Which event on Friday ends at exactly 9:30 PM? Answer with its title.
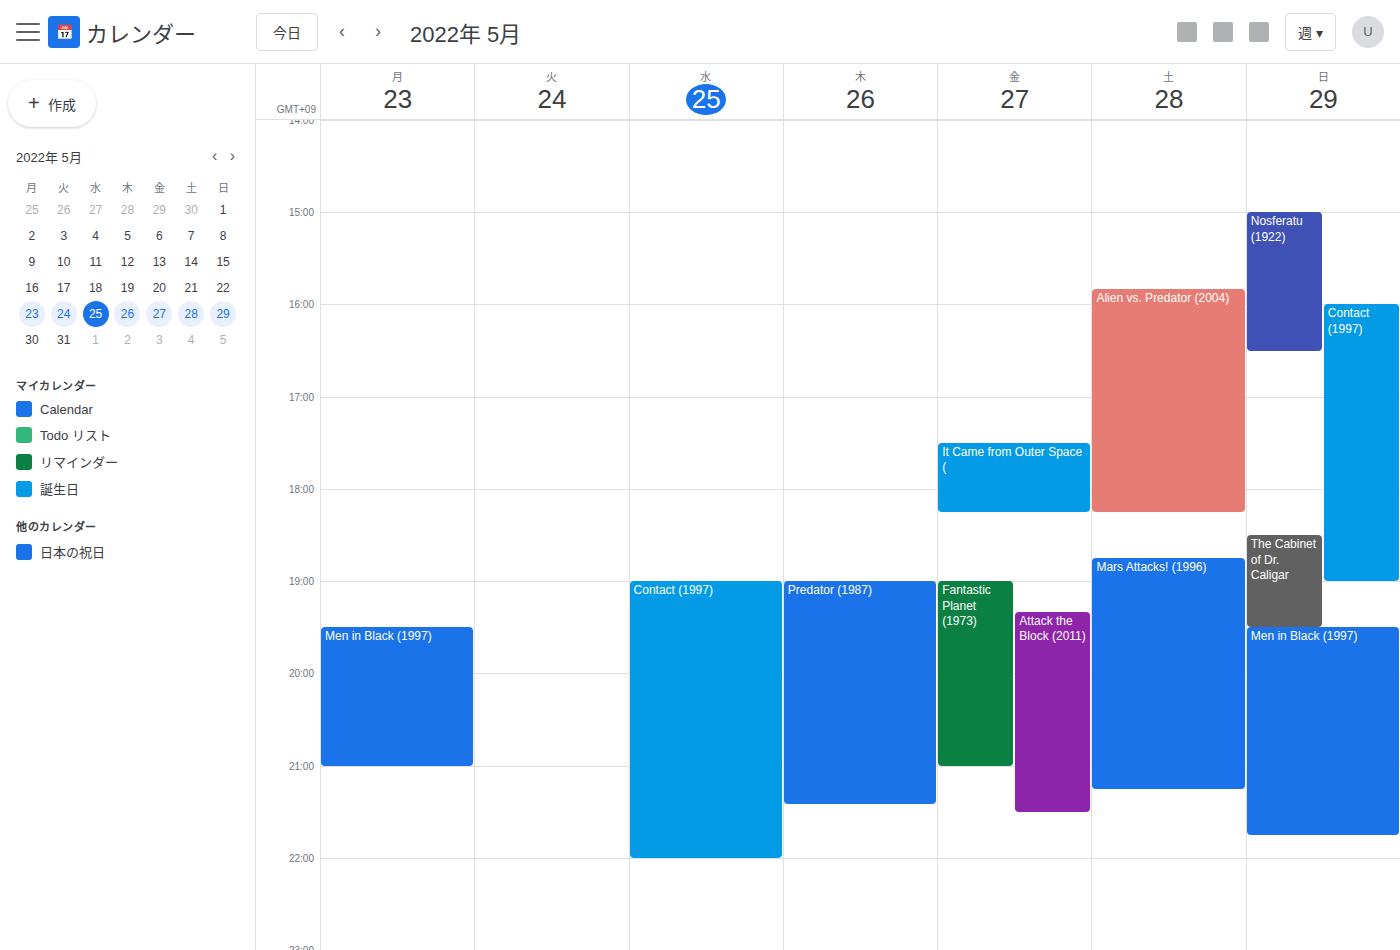
"Attack the Block (2011)"